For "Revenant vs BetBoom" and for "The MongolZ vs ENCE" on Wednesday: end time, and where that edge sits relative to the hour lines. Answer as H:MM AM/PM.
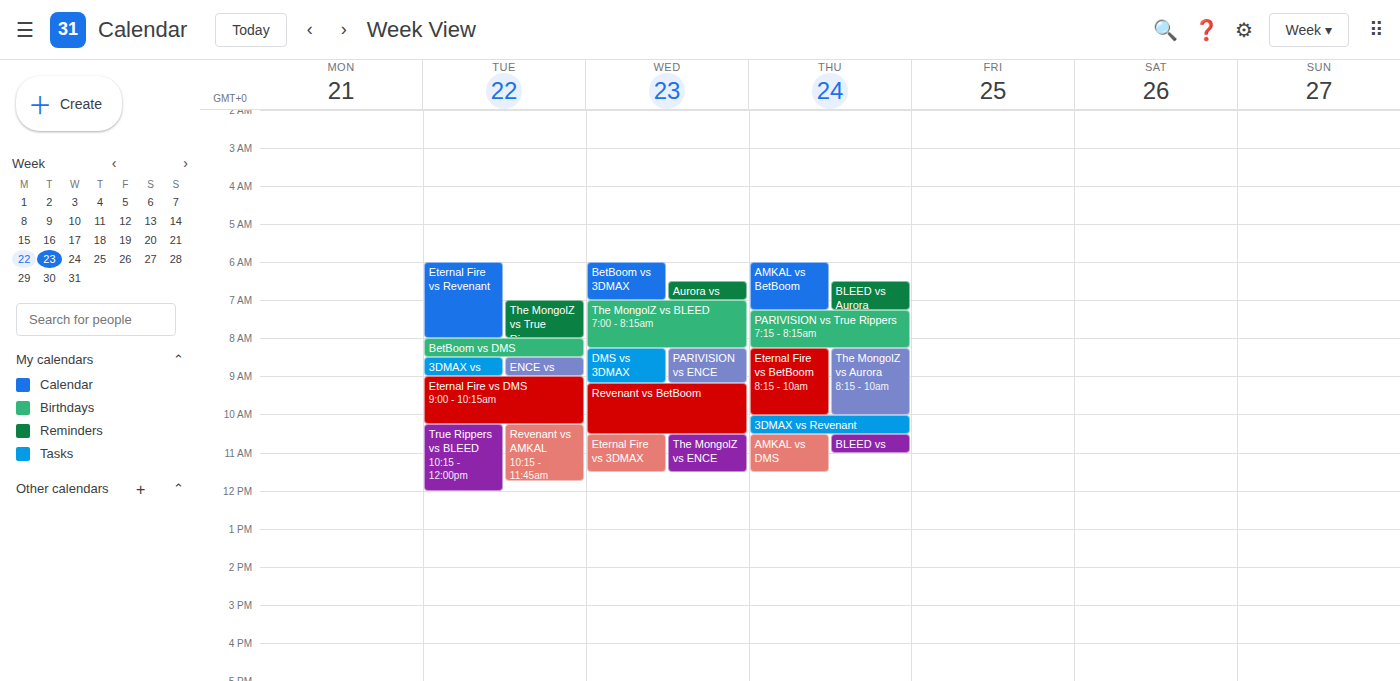
"Revenant vs BetBoom": 10:30 AM, halfway between the 10 AM and 11 AM lines. "The MongolZ vs ENCE": 11:30 AM, halfway between the 11 AM and 12 PM lines.